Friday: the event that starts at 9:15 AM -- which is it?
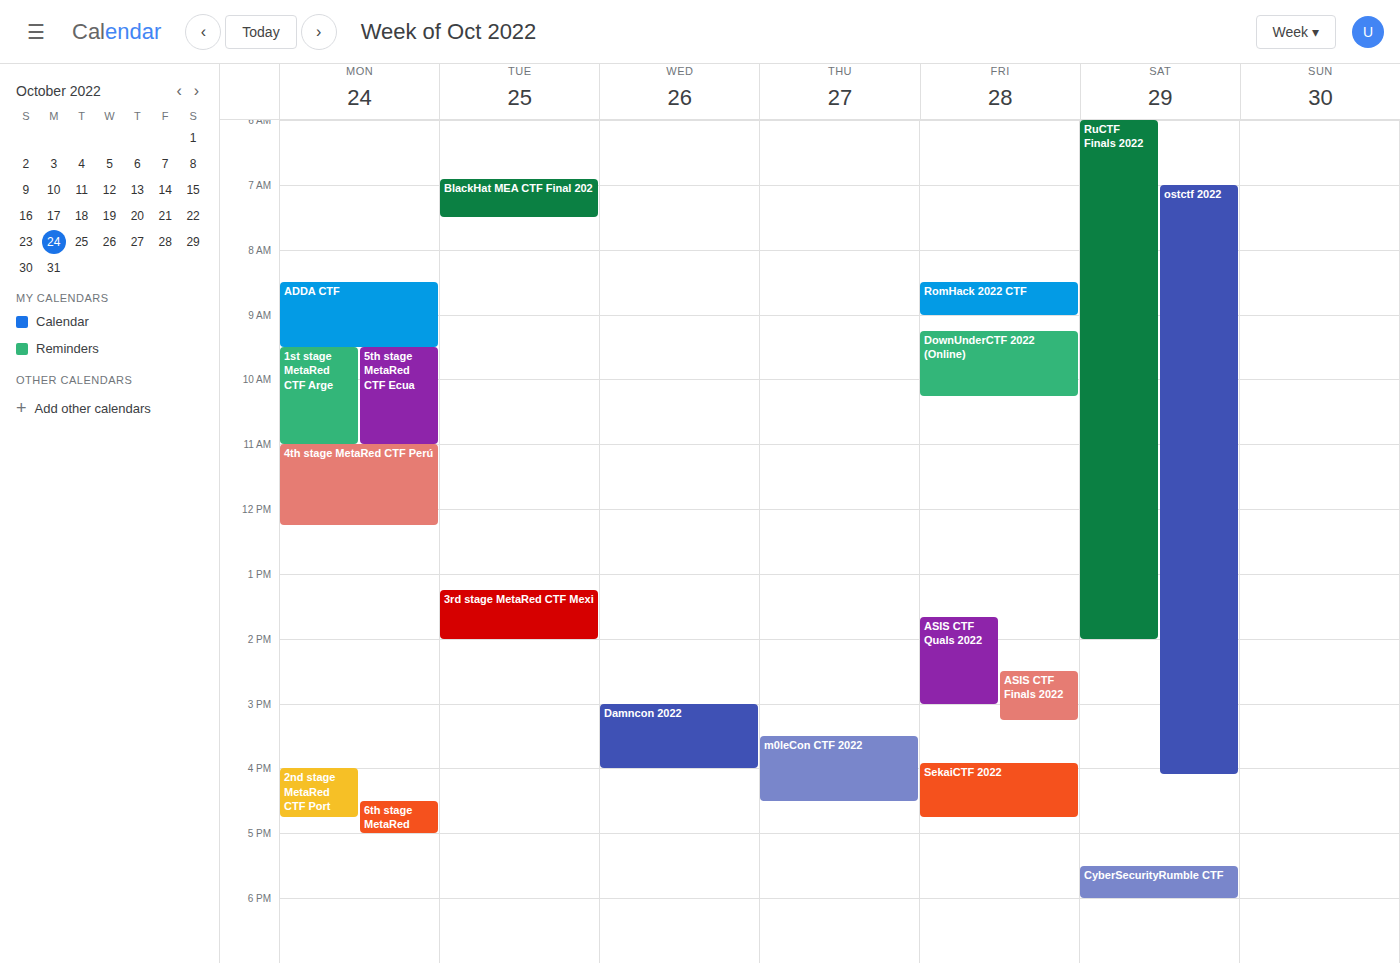
"DownUnderCTF 2022 (Online)"